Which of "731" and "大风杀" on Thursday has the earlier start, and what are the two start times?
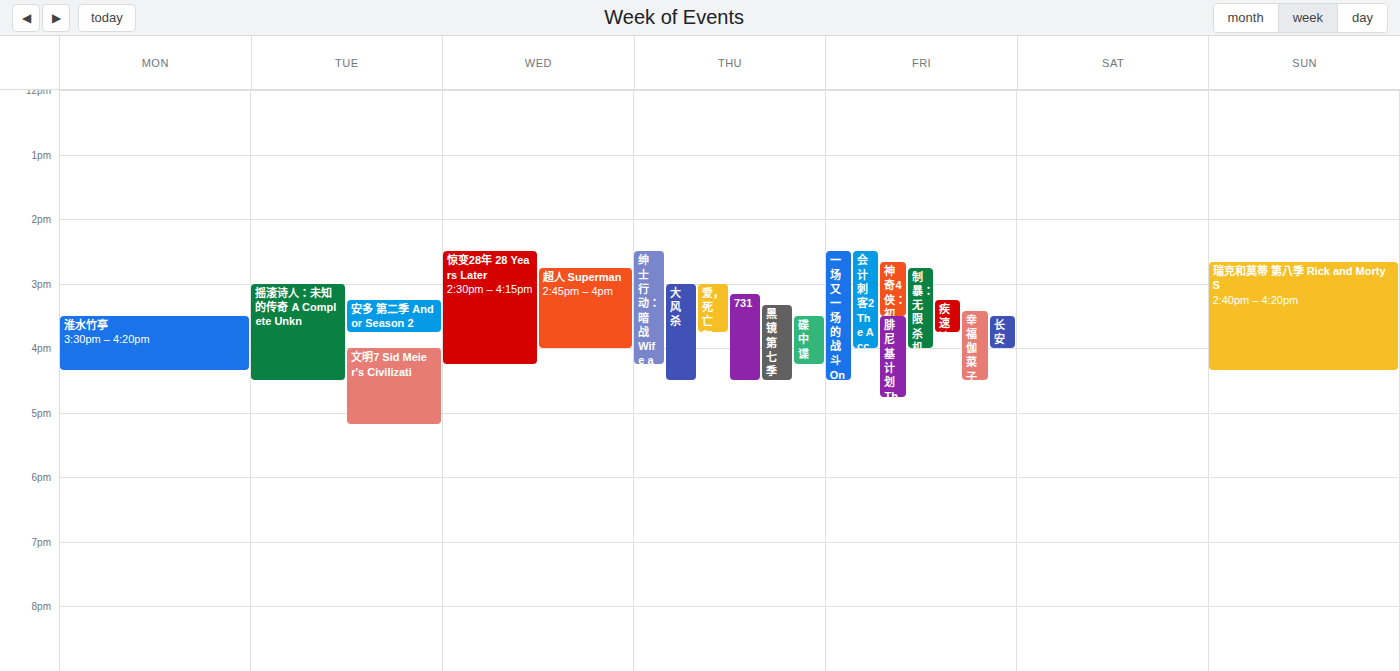
"大风杀" 3:00 PM; "731" 3:10 PM.